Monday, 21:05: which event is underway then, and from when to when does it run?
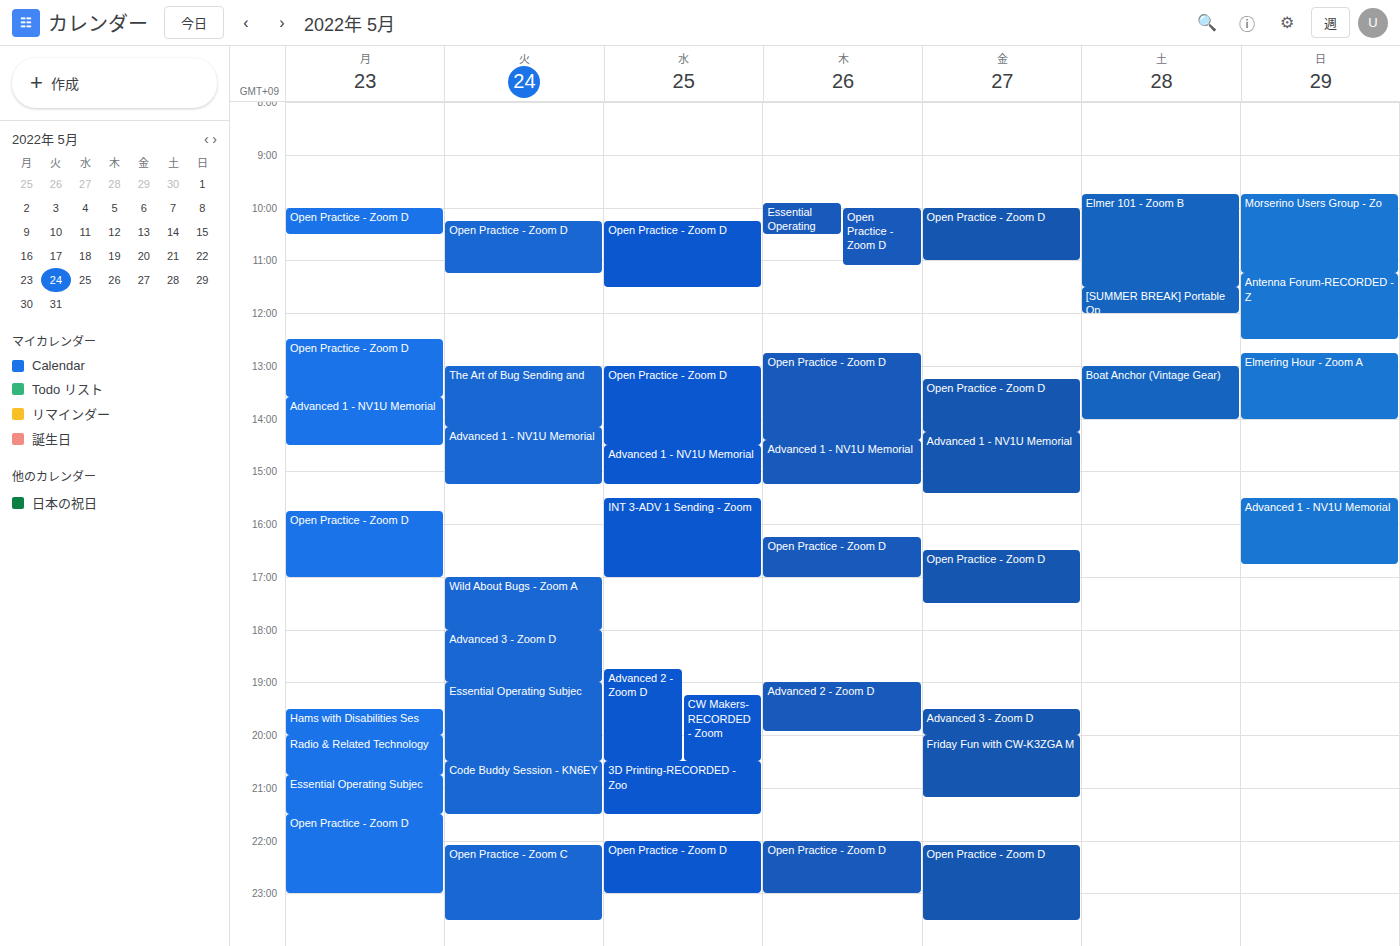
"Essential Operating Subjec", 20:45 to 21:30